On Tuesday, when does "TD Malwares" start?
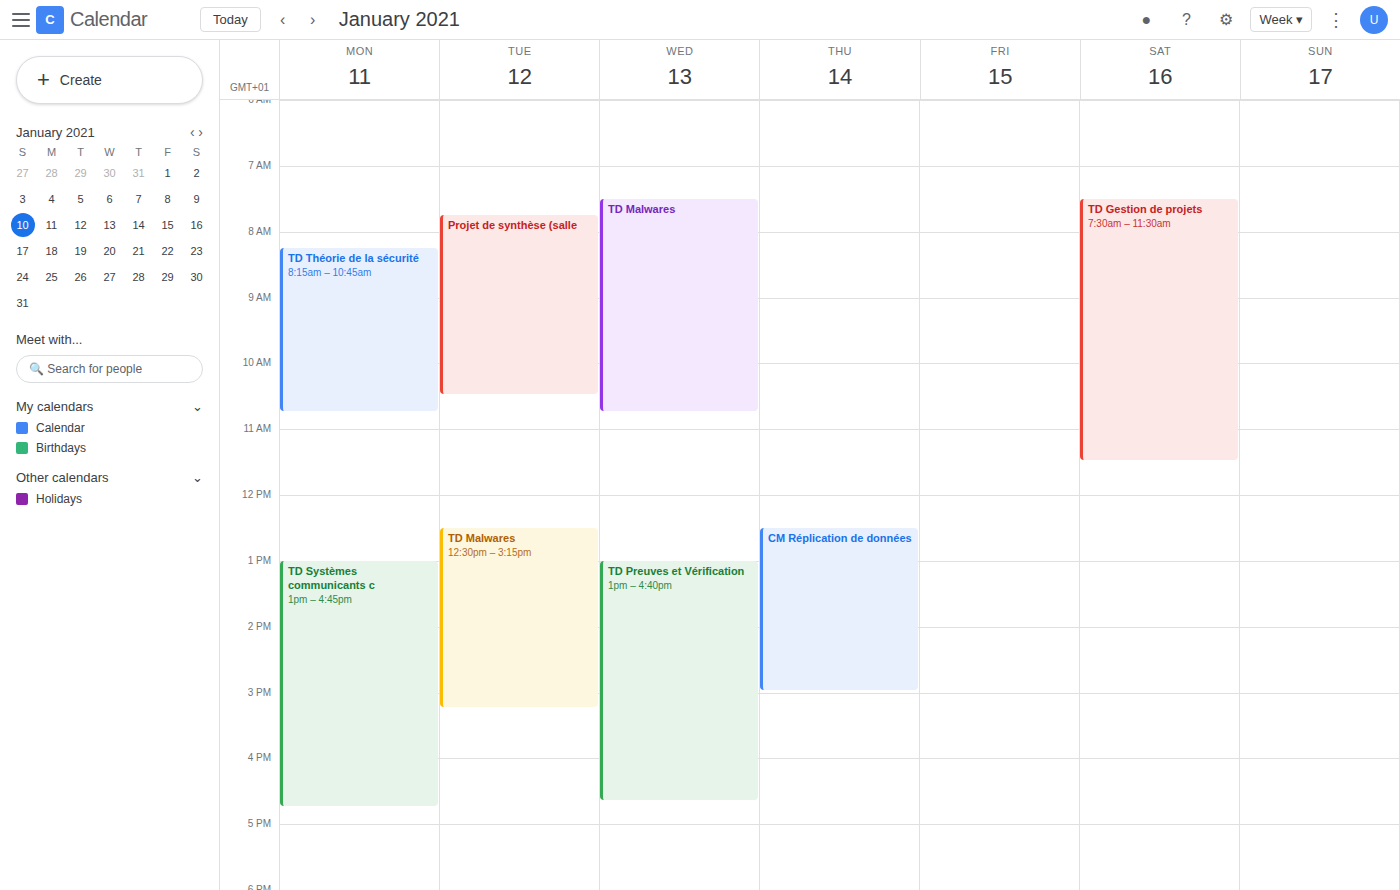
12:30 PM